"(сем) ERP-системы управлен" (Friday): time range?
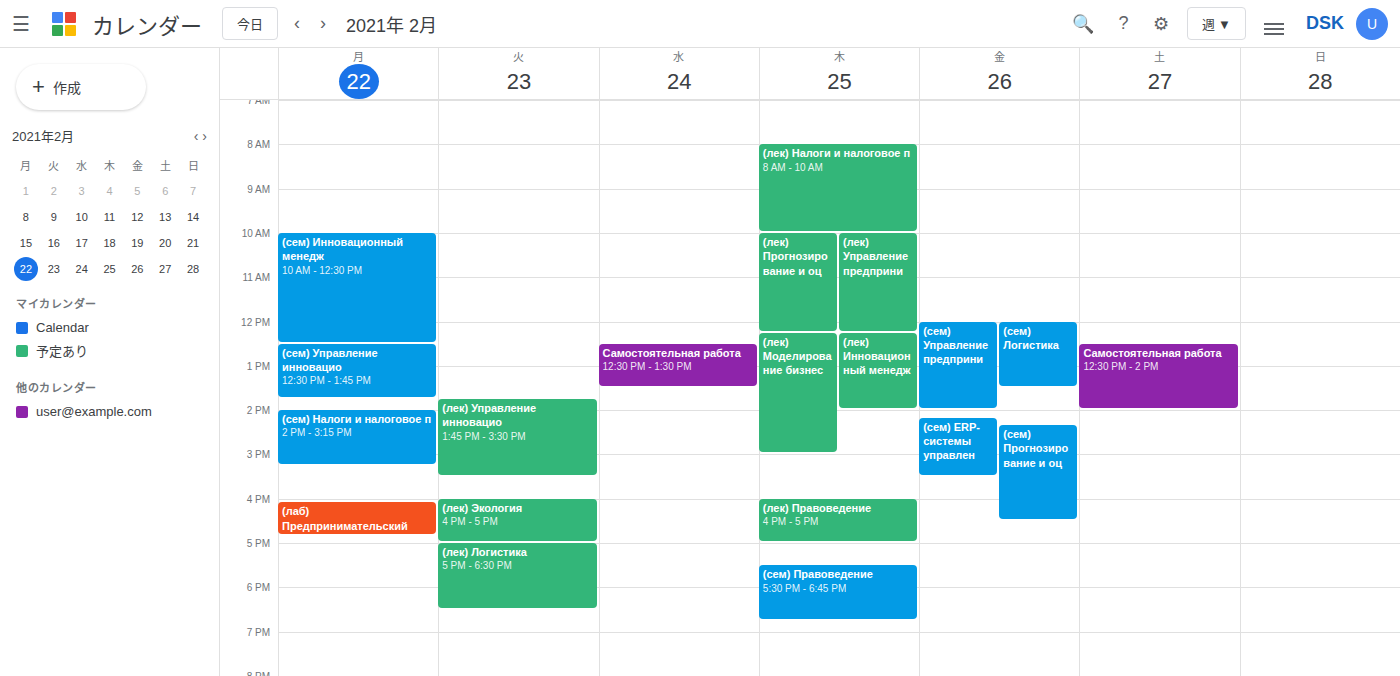
2:10 PM to 3:30 PM